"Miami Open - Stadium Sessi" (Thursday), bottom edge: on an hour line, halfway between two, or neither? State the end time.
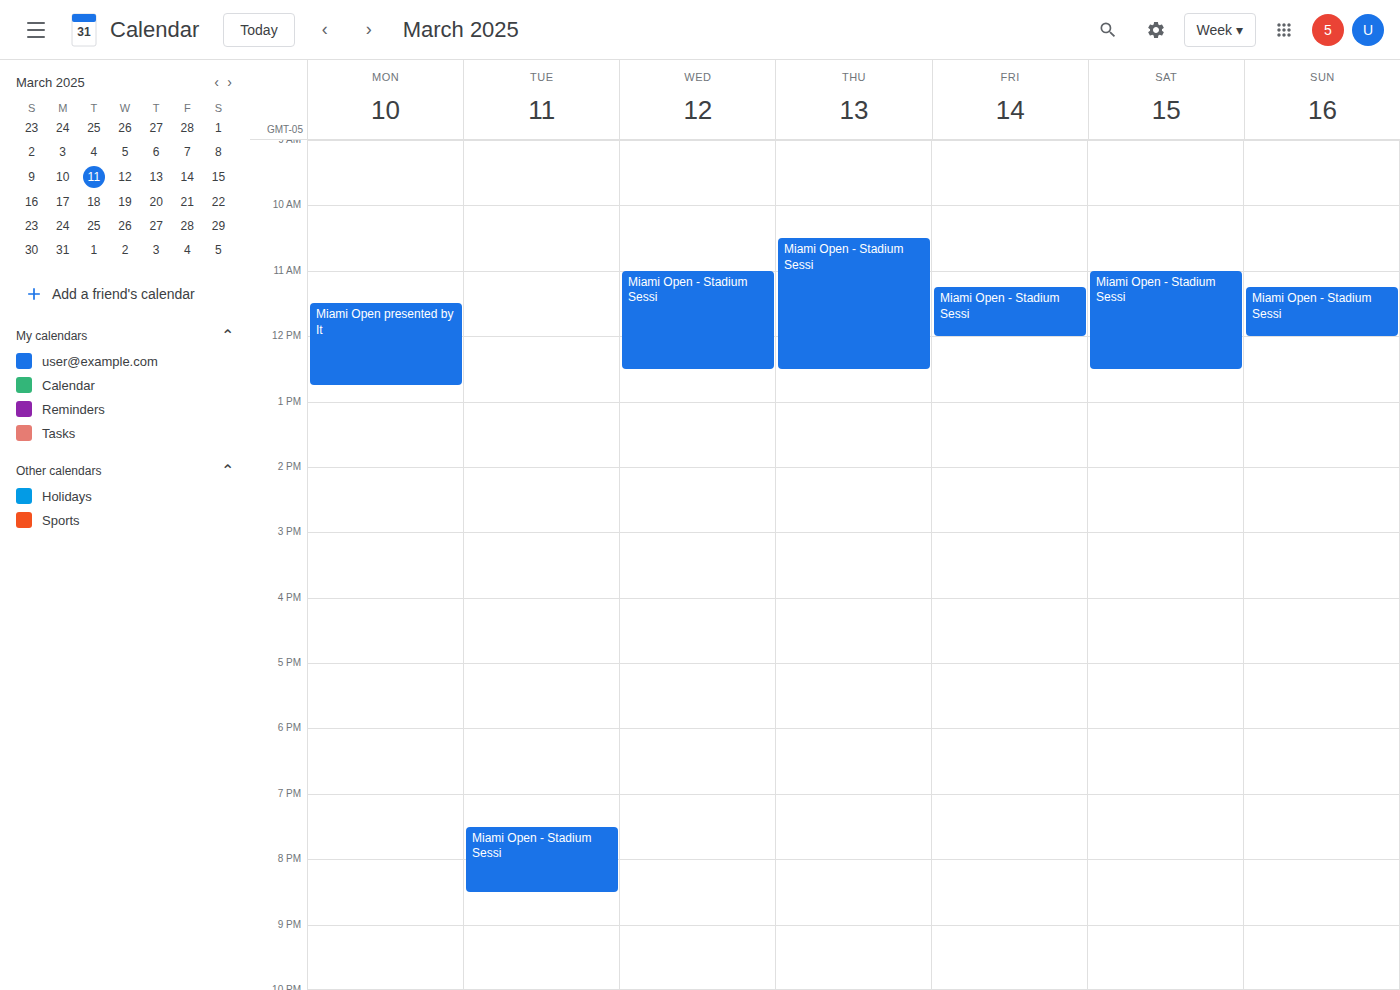
12:30 -- halfway between the 12:00 and 13:00 lines.